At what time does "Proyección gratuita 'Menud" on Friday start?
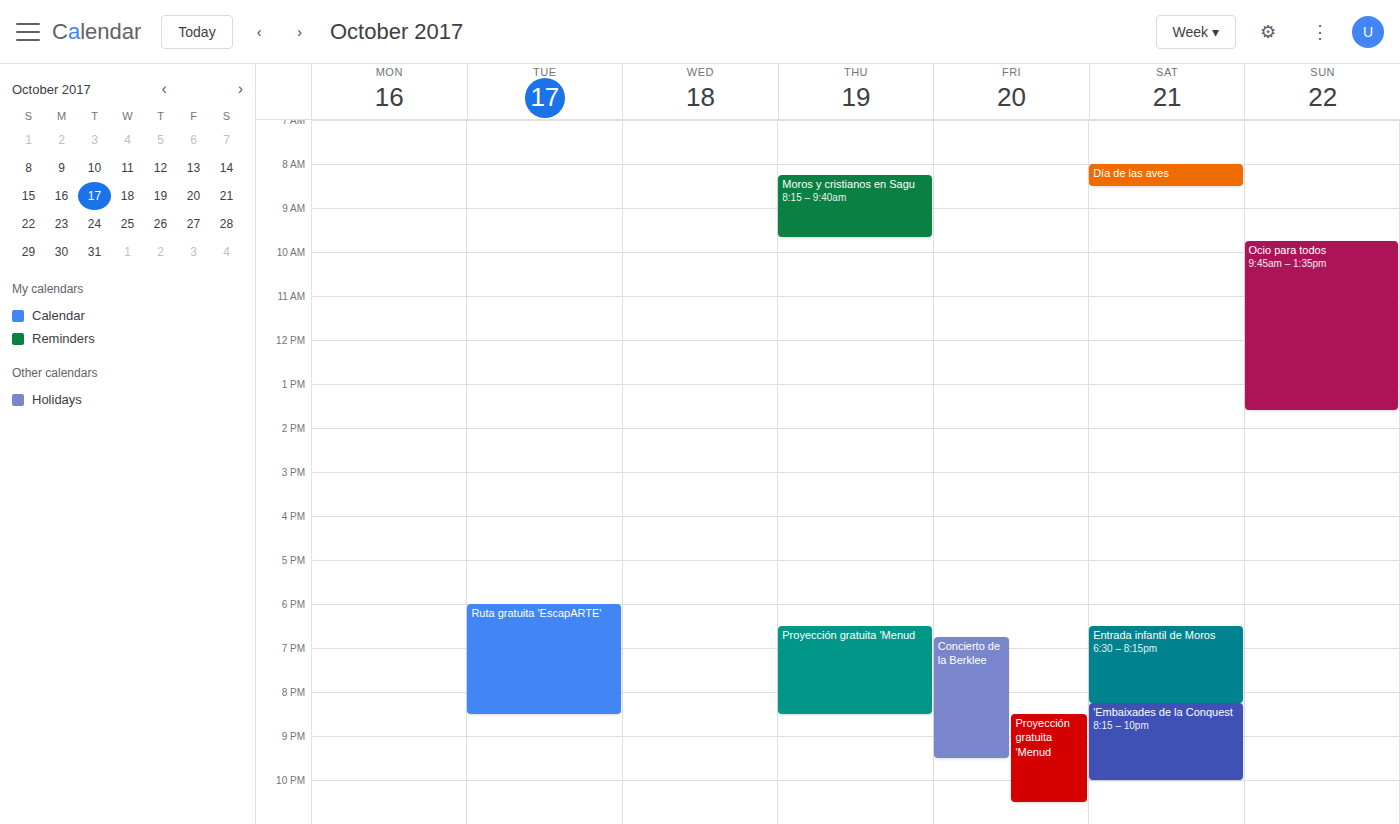
8:30 PM